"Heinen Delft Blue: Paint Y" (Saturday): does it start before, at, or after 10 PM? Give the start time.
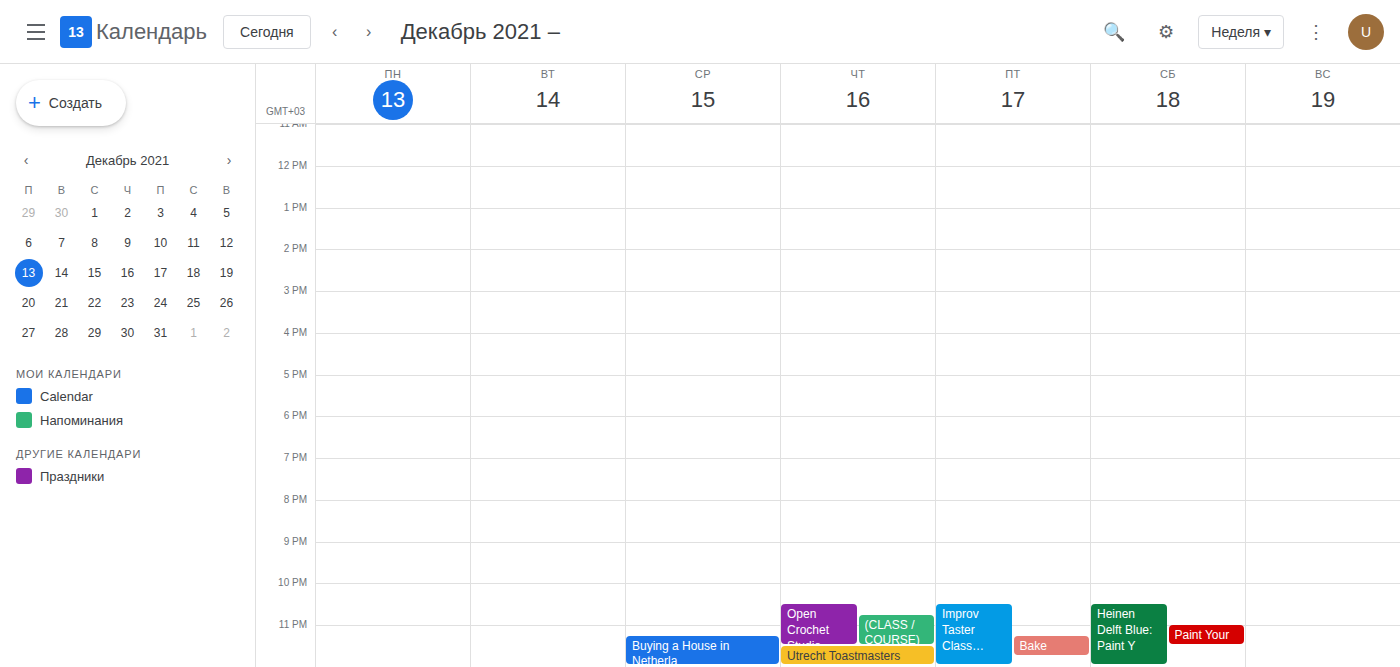
10:30 PM -- after 10 PM, 30 minutes below the 10 PM line.